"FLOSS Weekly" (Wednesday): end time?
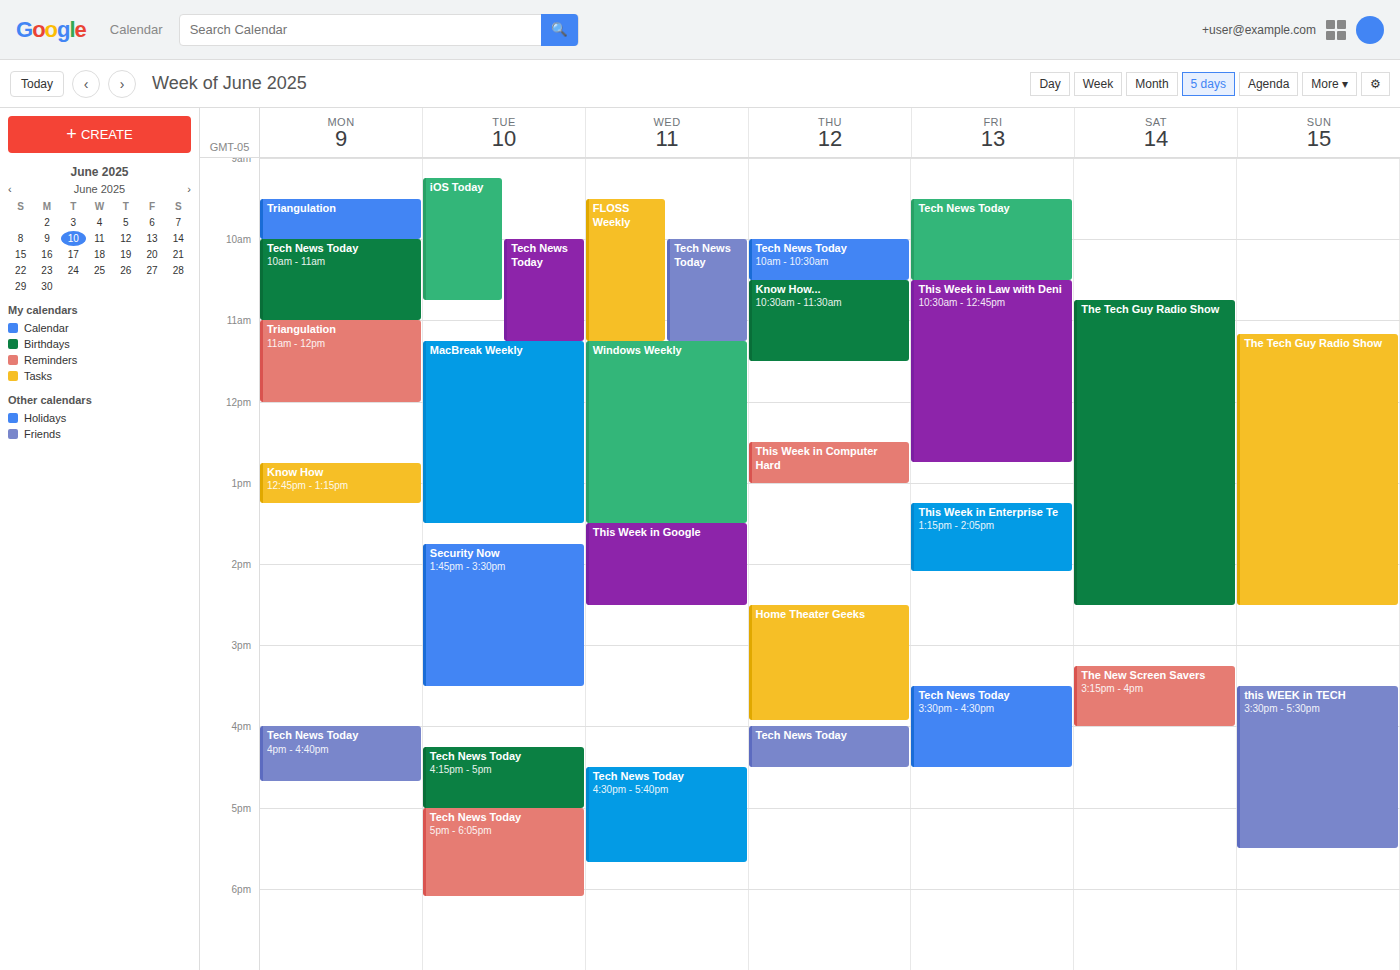
11:15